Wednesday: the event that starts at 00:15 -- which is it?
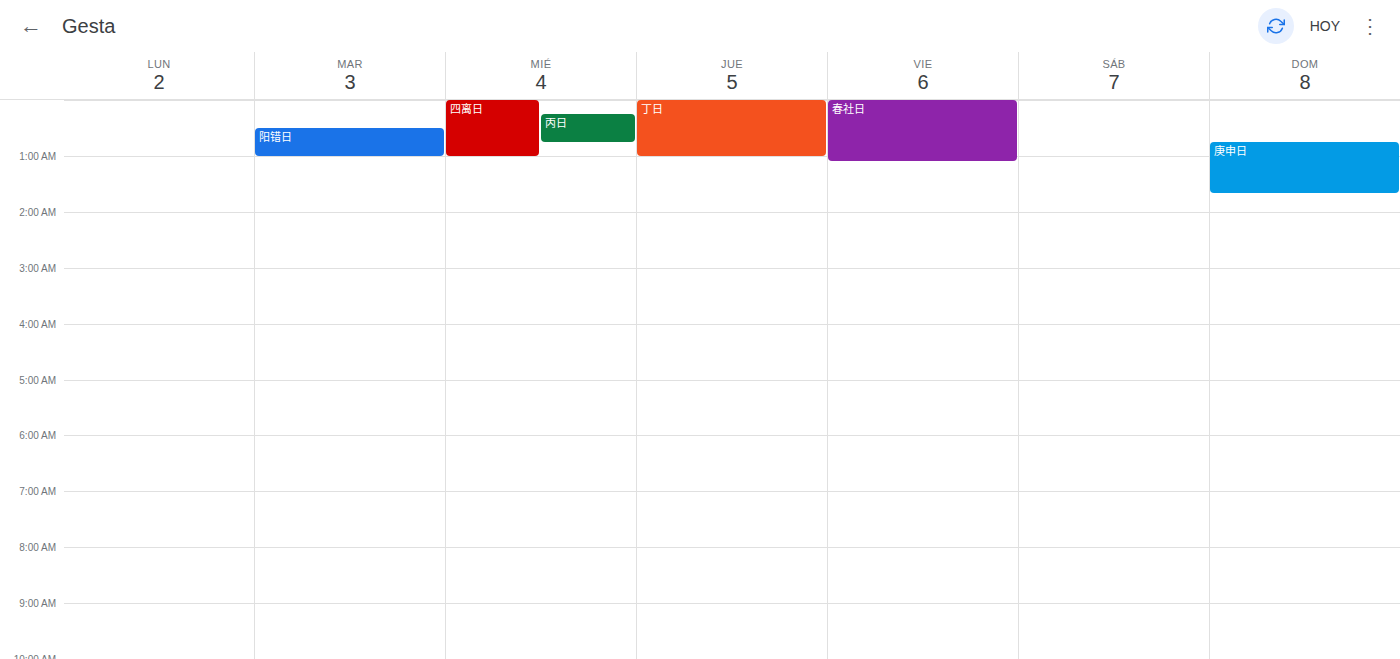
"丙日"